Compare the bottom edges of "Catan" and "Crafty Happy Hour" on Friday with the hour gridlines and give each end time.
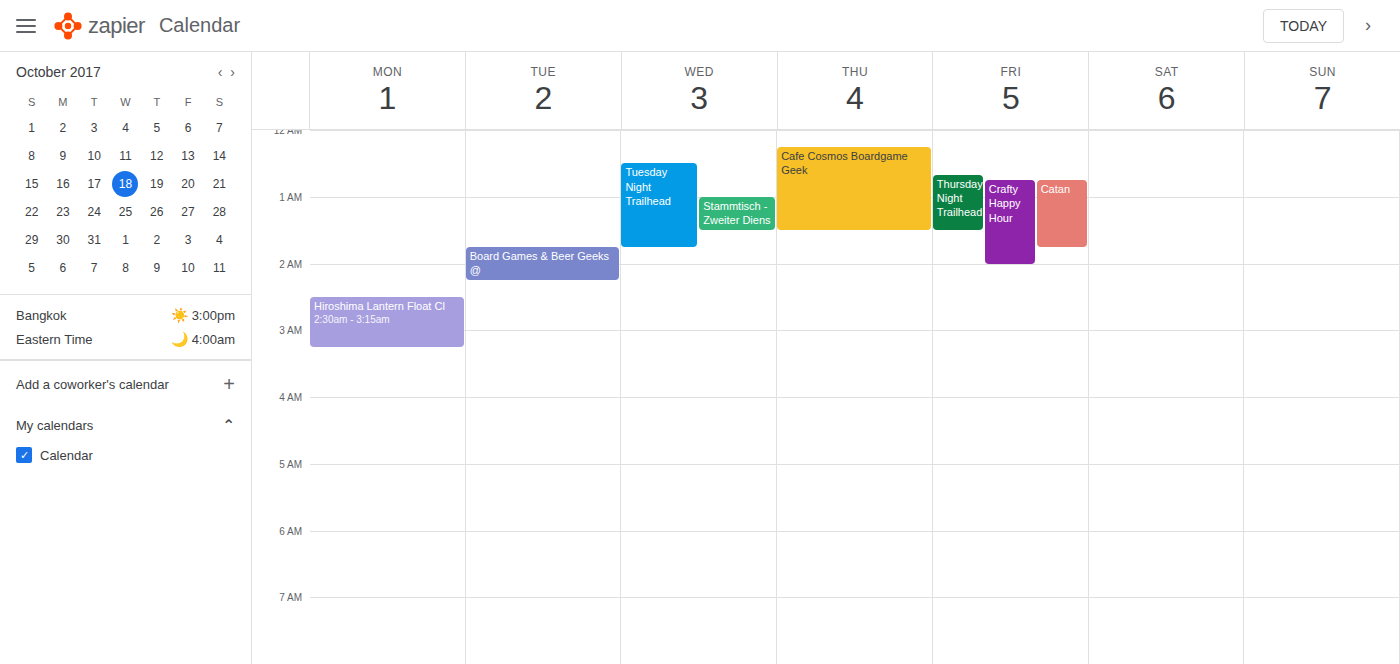
"Catan": 01:45, neither: three quarters of the way from the 01:00 line to the 02:00 line. "Crafty Happy Hour": 02:00, exactly on the 02:00 line.